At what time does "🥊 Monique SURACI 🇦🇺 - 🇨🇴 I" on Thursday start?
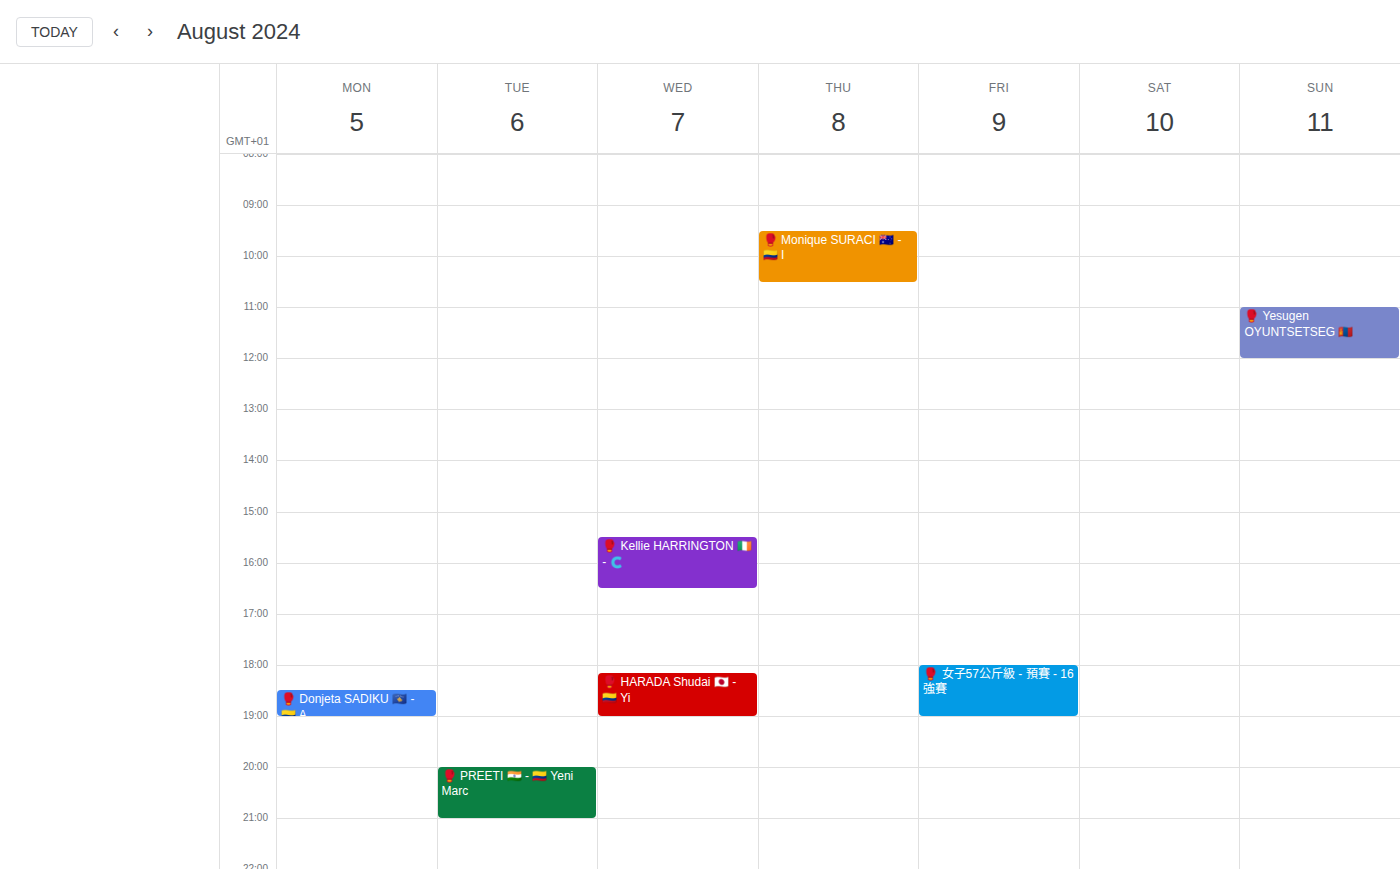
09:30